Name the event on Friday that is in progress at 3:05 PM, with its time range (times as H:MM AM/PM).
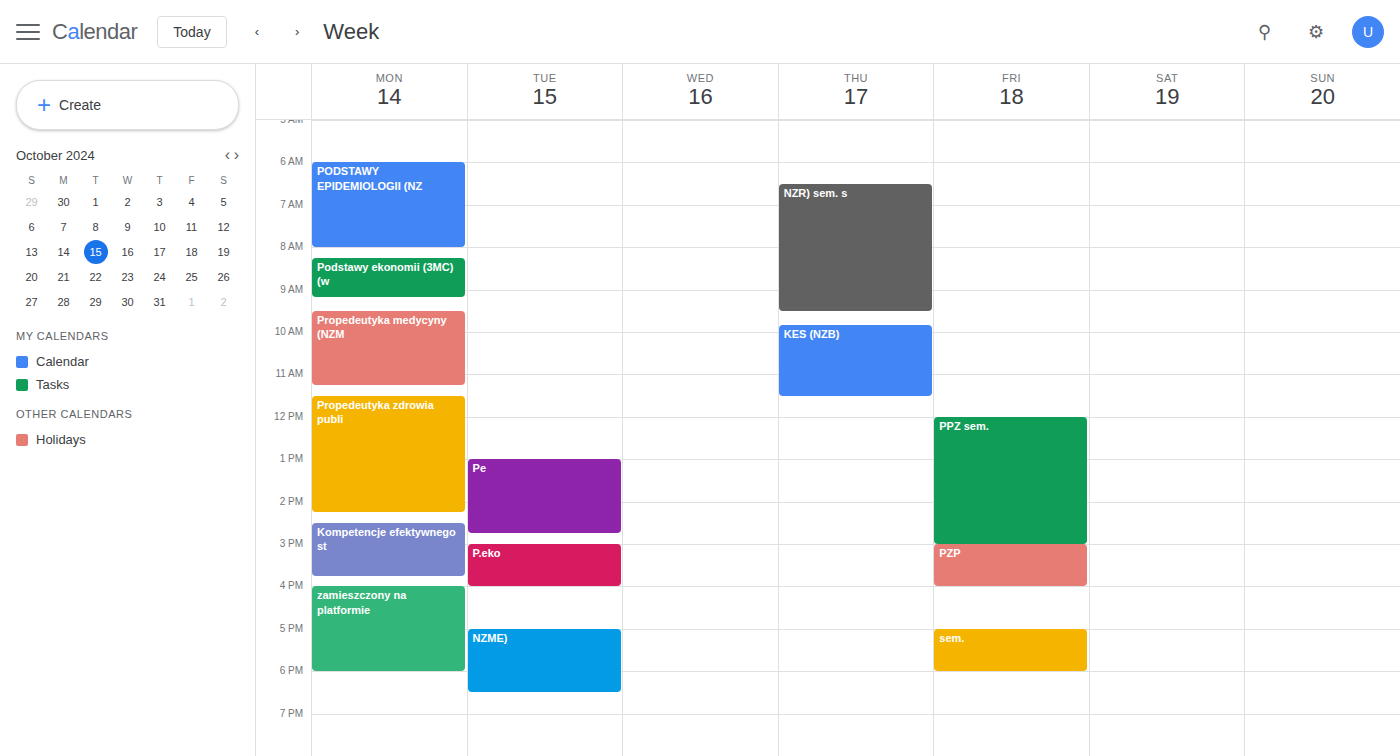
"PZP", 3:00 PM to 4:00 PM